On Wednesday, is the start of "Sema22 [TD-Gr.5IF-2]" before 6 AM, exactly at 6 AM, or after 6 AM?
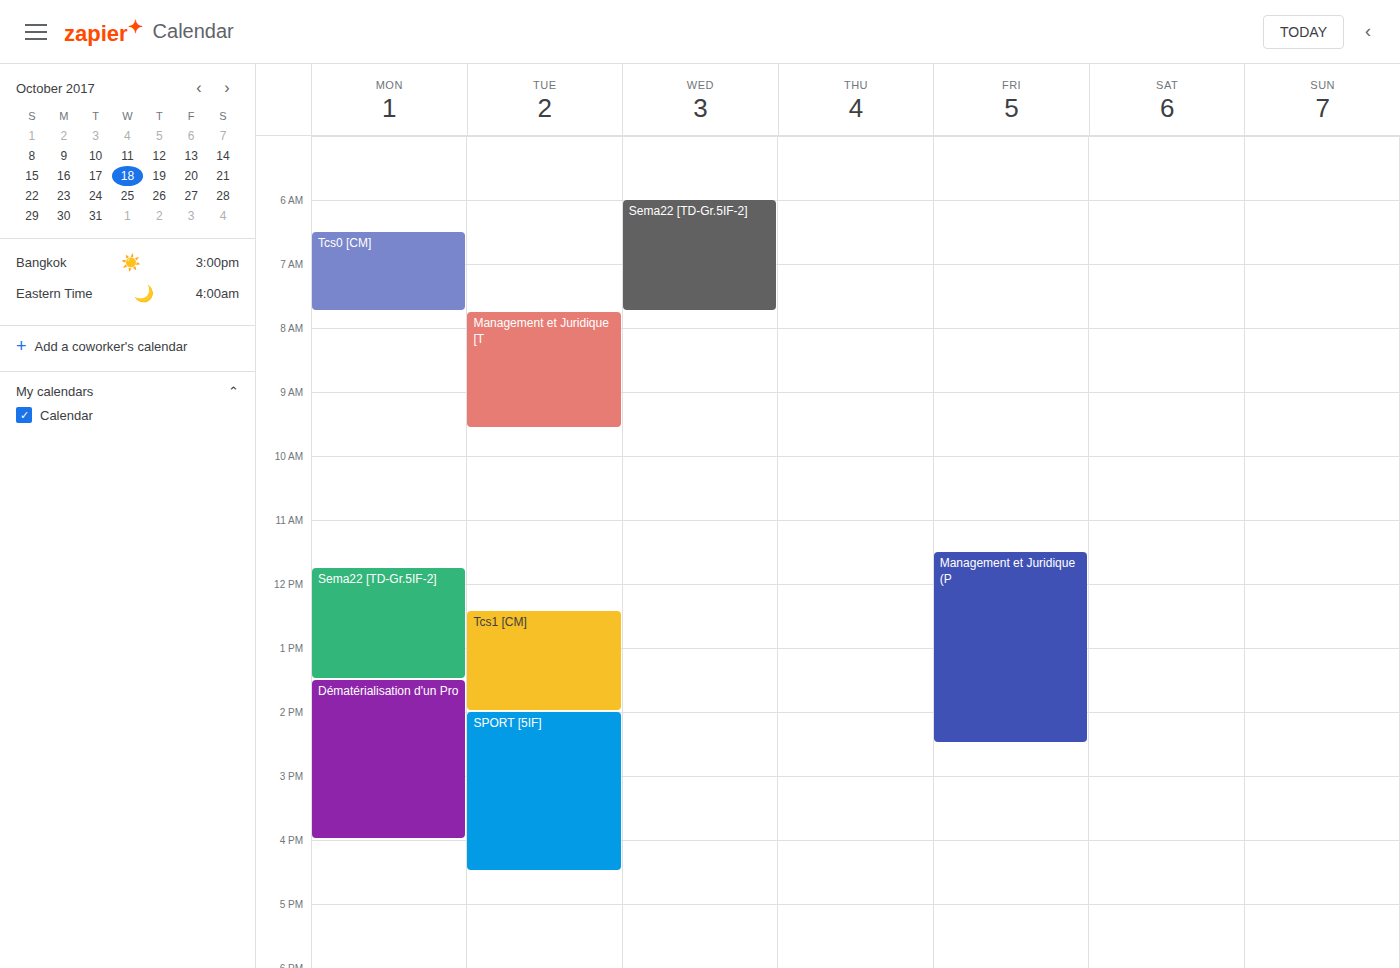
6:00 AM -- exactly at 6 AM, on the 6 AM line.